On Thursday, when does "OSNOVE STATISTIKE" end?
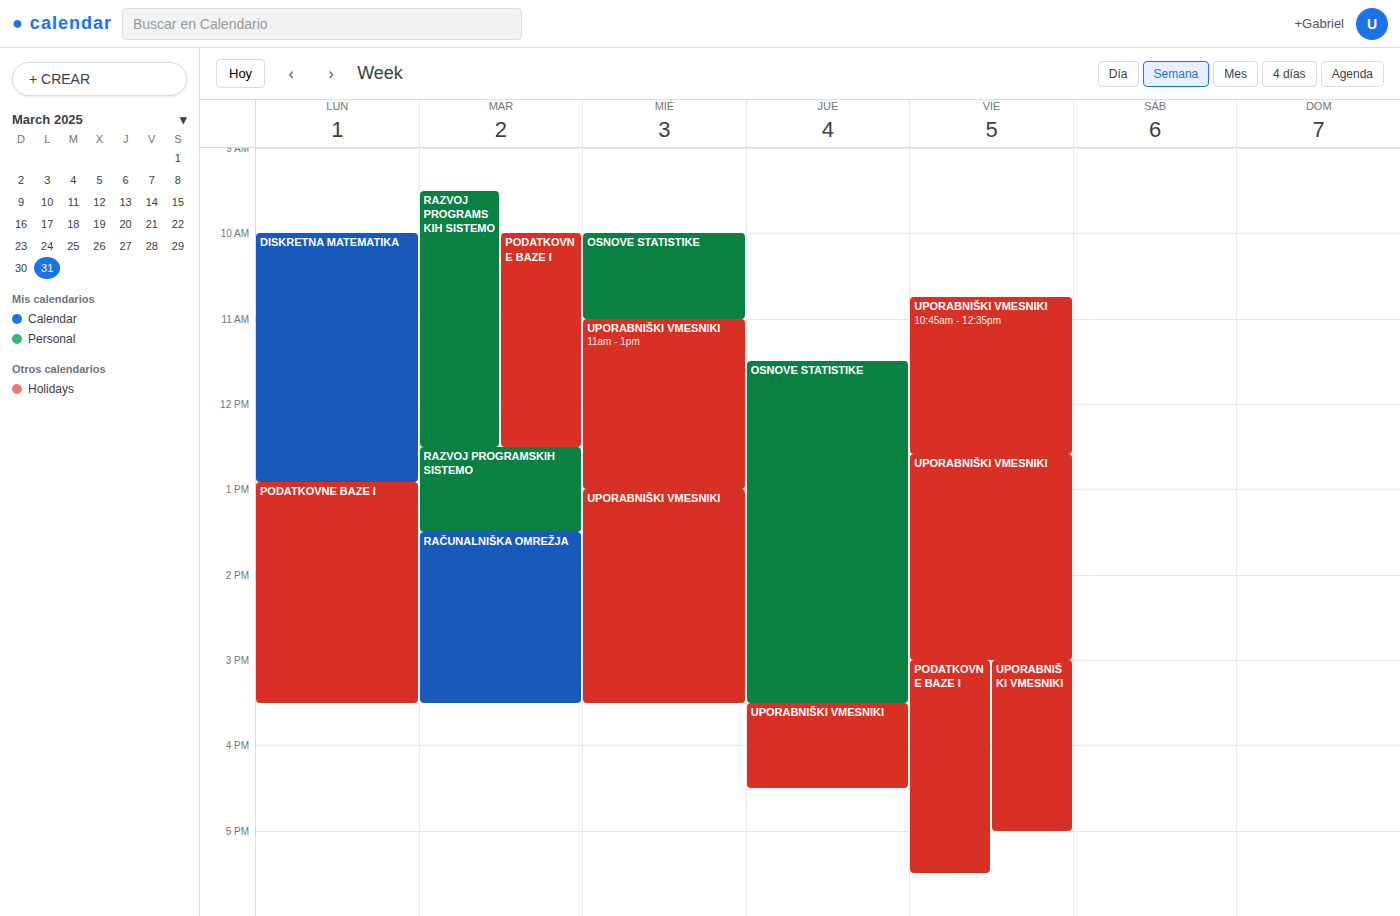
3:30 PM